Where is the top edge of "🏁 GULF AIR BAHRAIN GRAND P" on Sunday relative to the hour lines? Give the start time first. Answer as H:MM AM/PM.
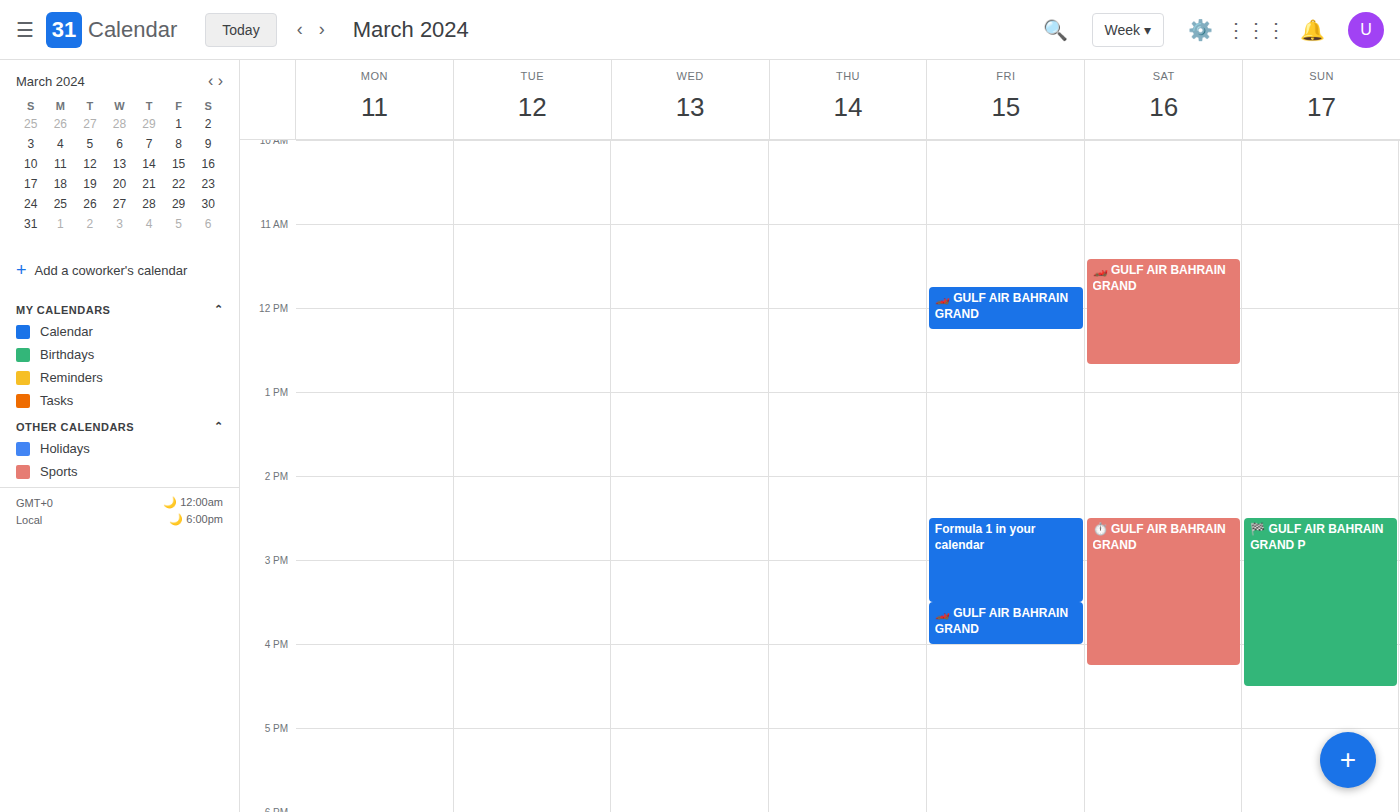
2:30 PM -- halfway between the 2 PM and 3 PM lines.